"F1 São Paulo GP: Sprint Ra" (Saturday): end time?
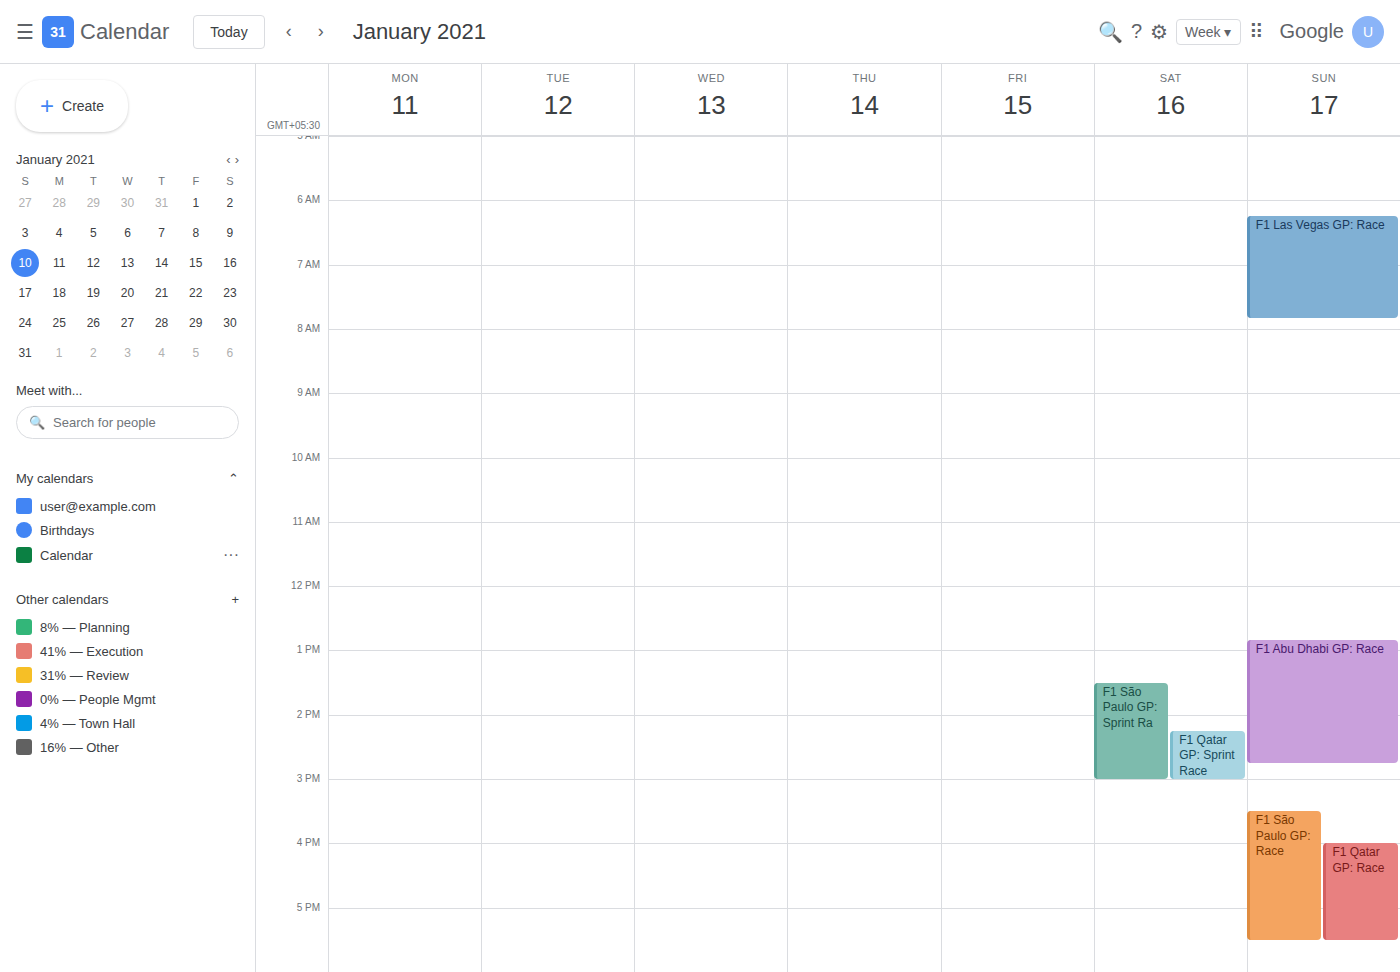
3:00 PM